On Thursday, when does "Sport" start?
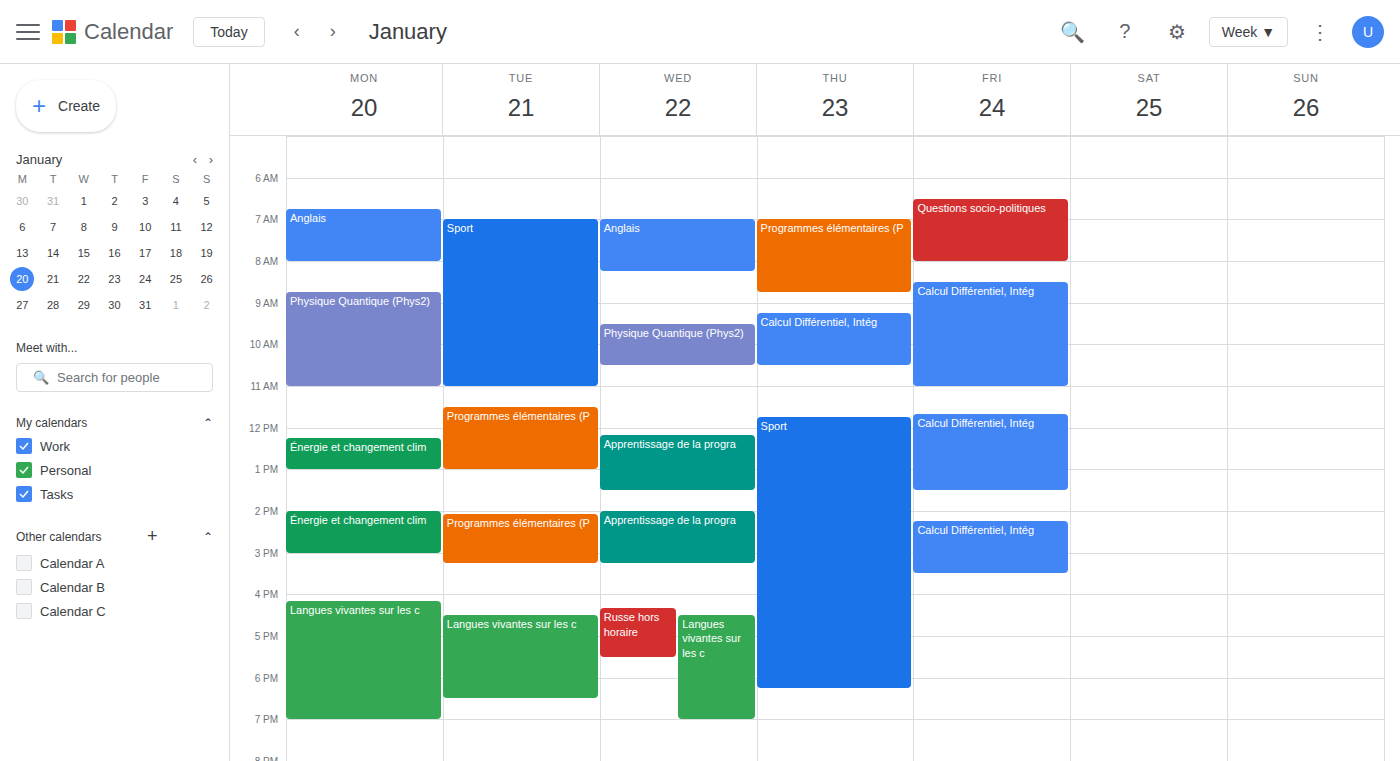
11:45 AM